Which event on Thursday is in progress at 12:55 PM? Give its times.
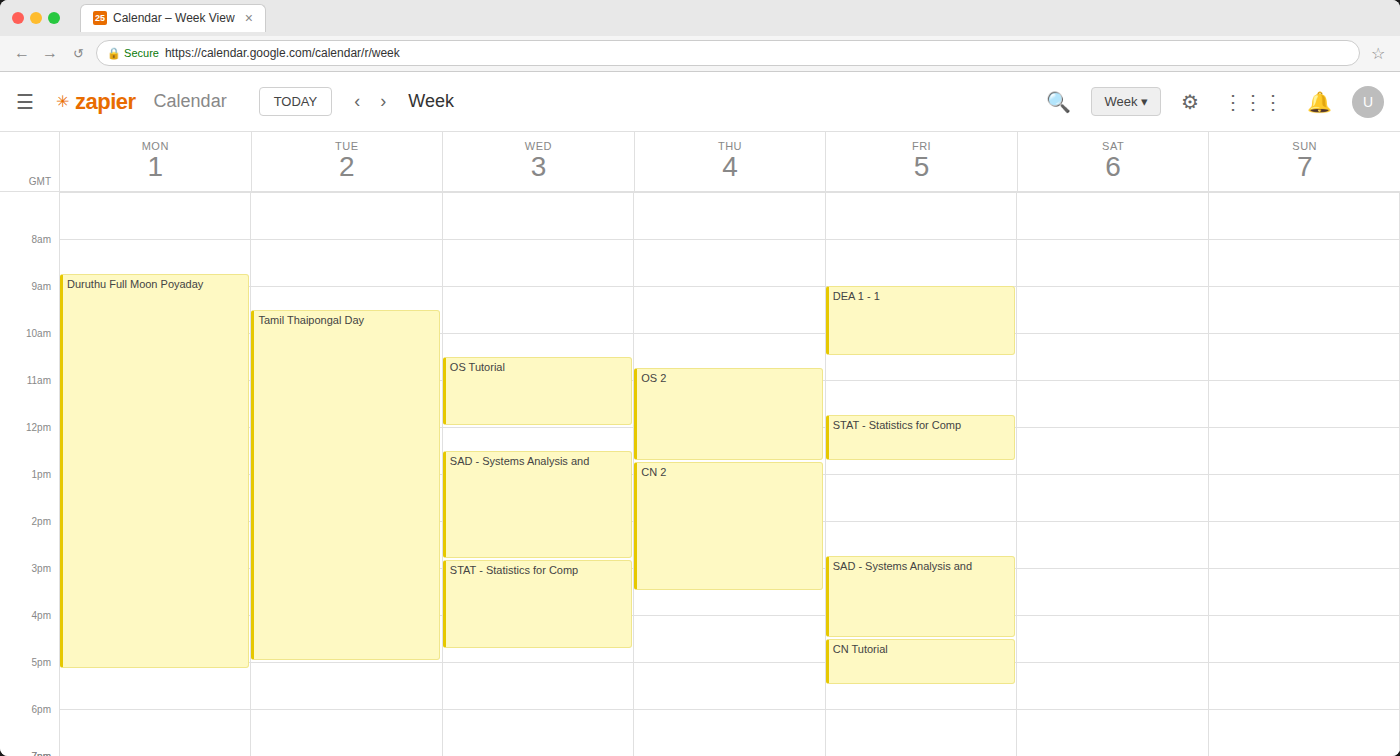
"CN 2", 12:45 PM to 3:30 PM